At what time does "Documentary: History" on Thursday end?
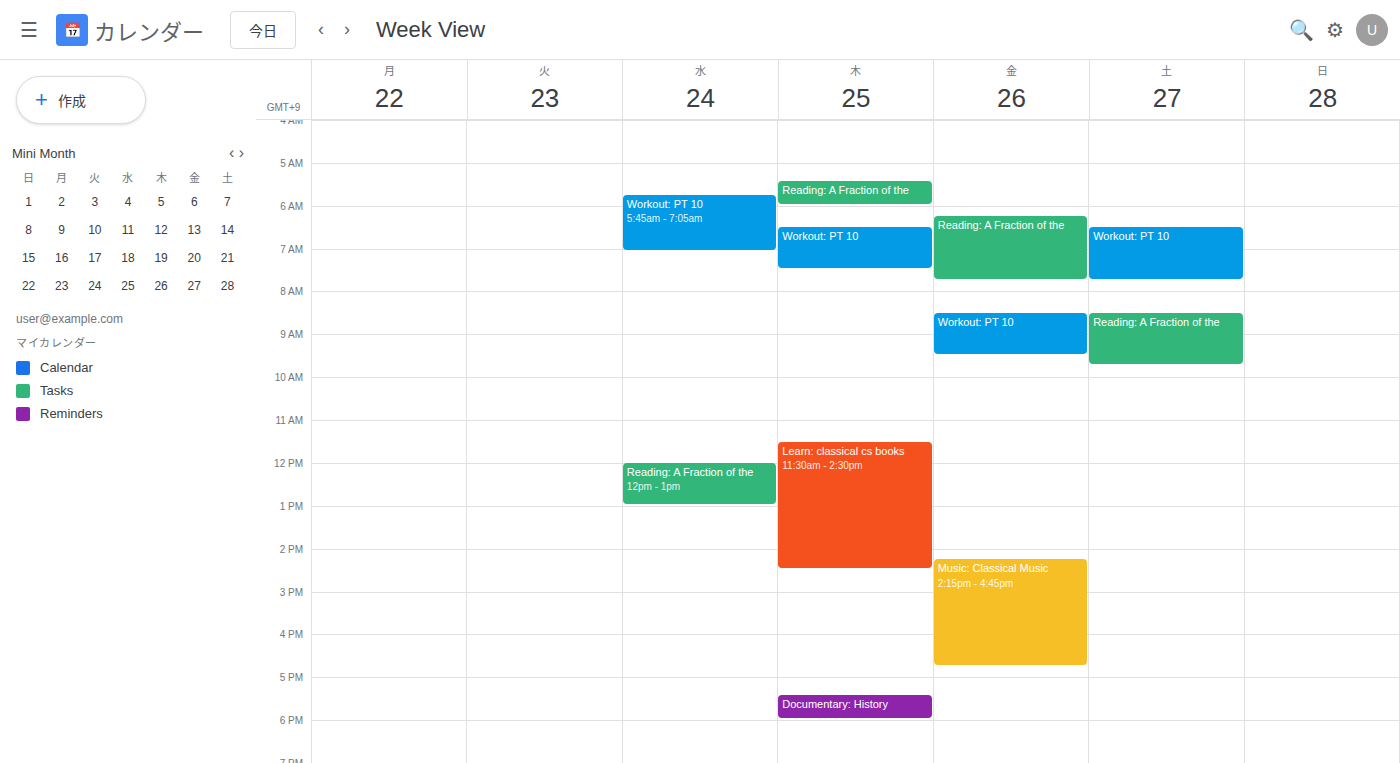
6:00 PM